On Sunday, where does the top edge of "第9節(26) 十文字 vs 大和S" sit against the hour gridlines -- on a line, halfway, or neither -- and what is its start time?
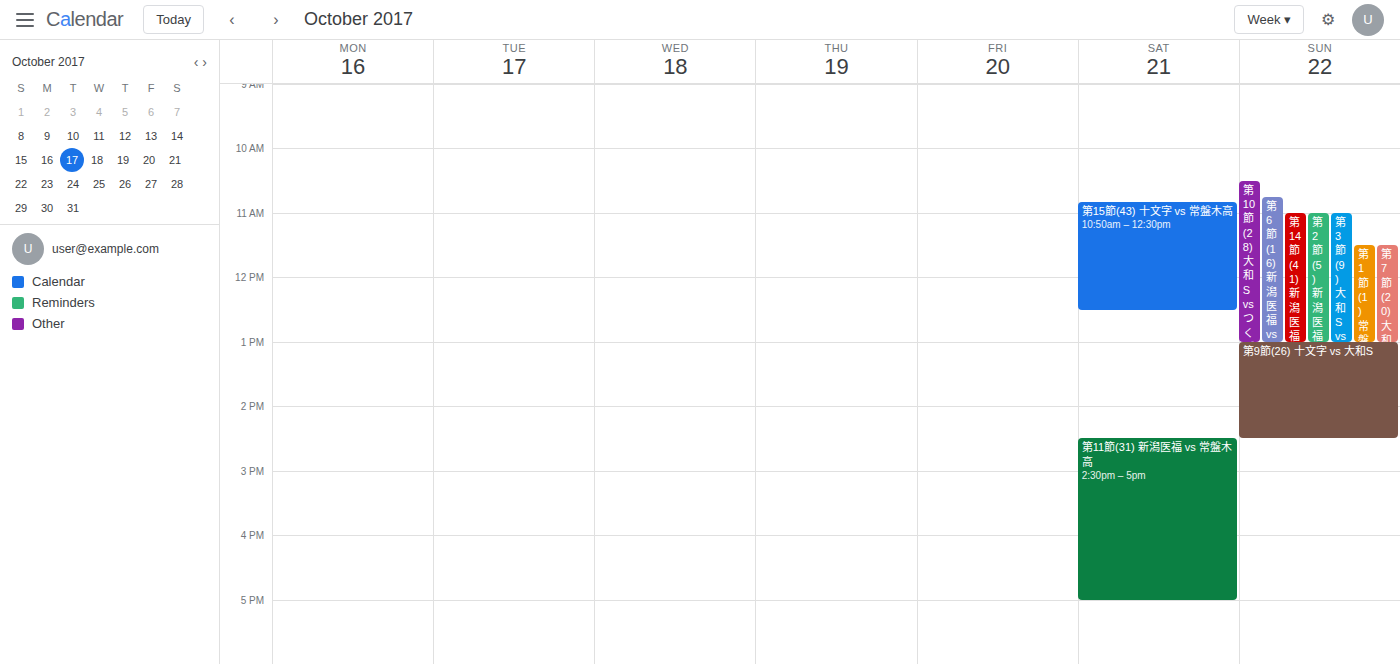
1:00 PM -- exactly on the 1 PM line.